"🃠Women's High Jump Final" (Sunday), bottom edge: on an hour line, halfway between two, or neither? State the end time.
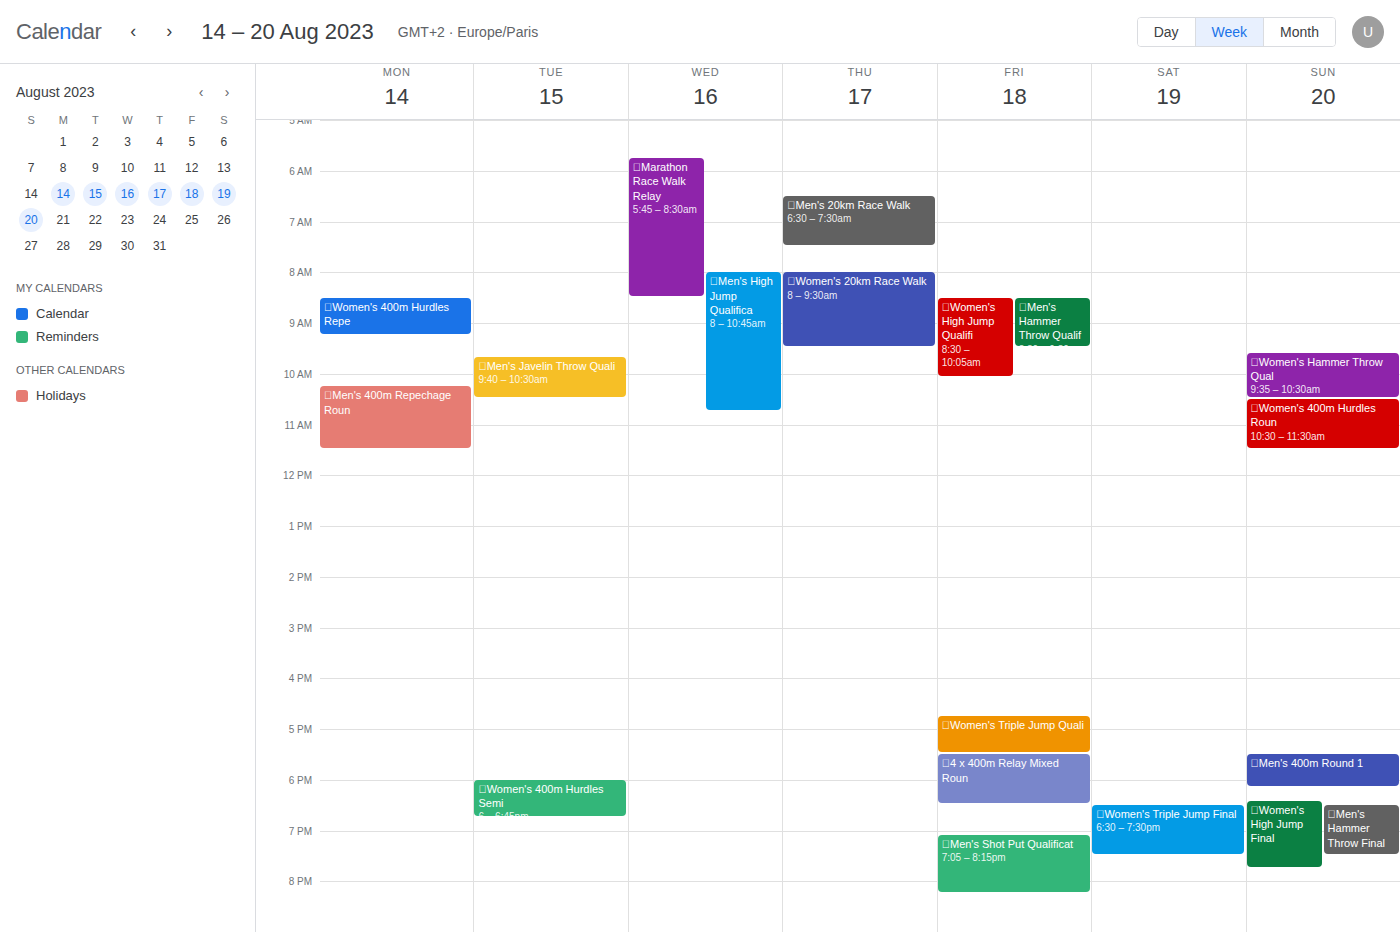
19:45 -- neither: three quarters of the way from the 19:00 line to the 20:00 line.